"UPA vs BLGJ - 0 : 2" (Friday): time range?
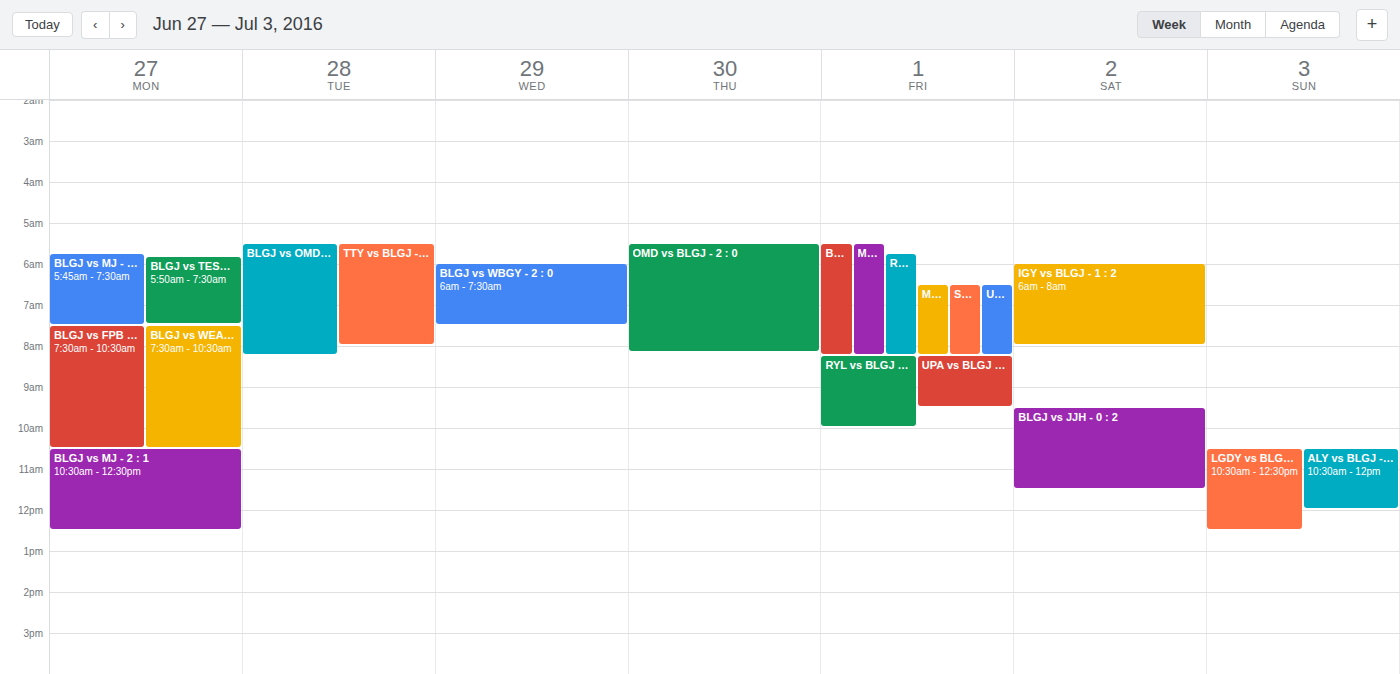
6:30 AM to 8:15 AM